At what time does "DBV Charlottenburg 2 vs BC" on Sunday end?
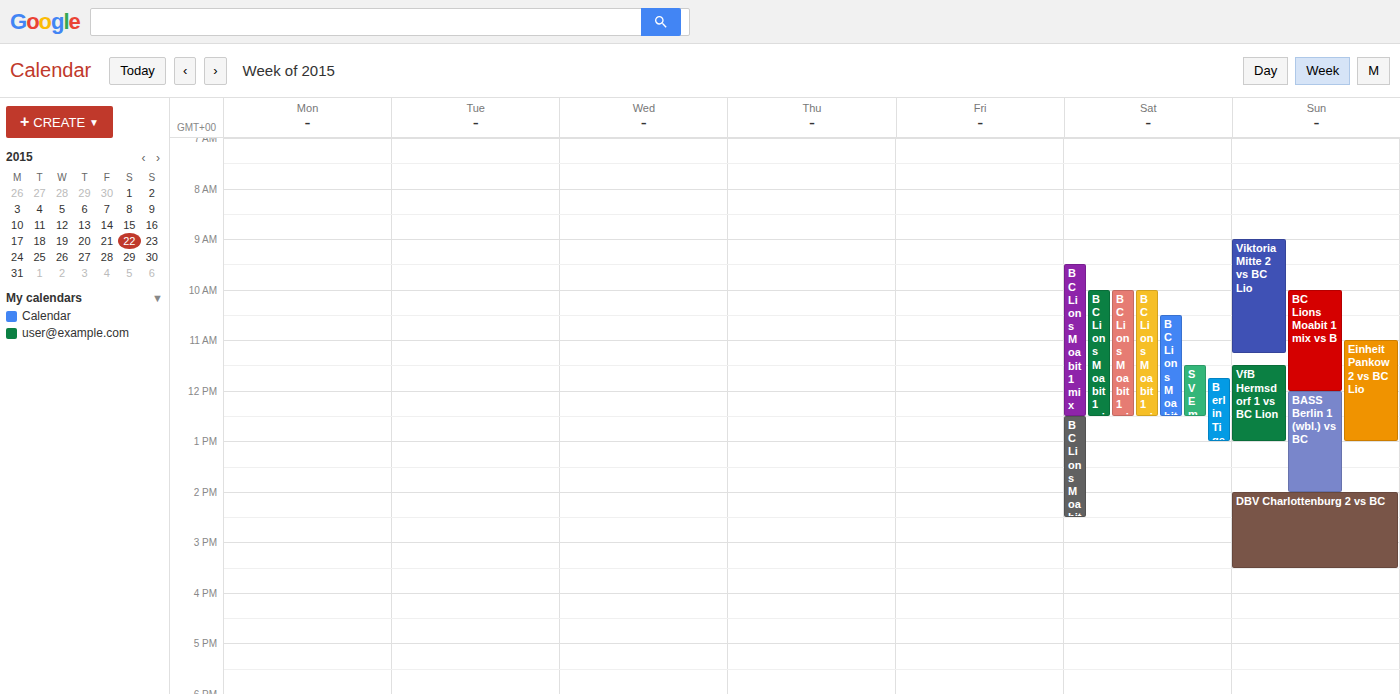
3:30 PM